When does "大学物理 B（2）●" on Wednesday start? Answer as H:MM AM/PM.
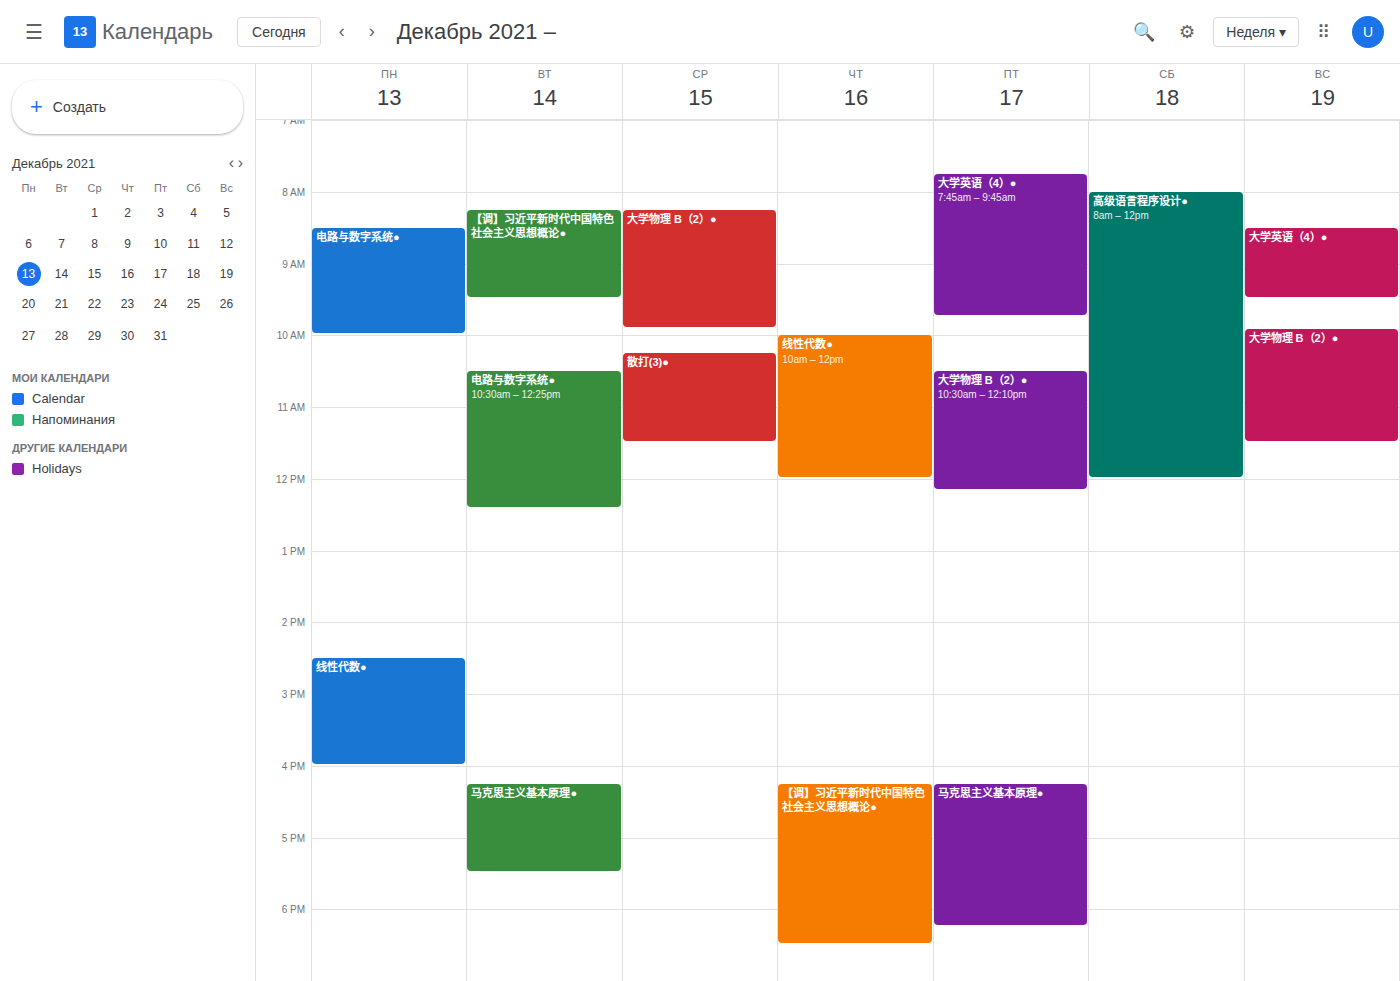
8:15 AM